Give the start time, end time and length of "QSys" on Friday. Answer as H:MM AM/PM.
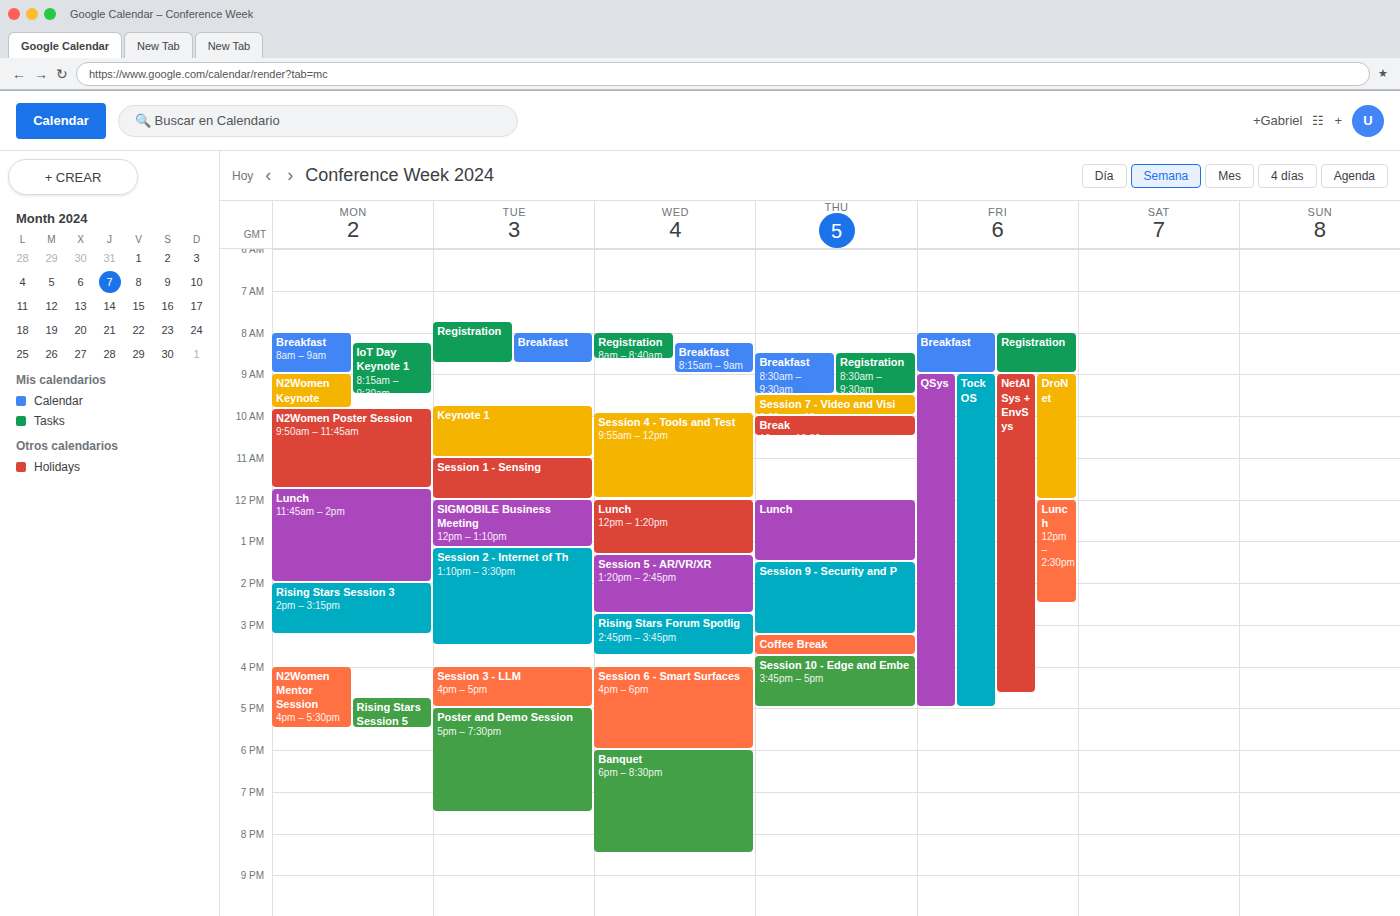
9:00 AM to 5:00 PM, 8 hours